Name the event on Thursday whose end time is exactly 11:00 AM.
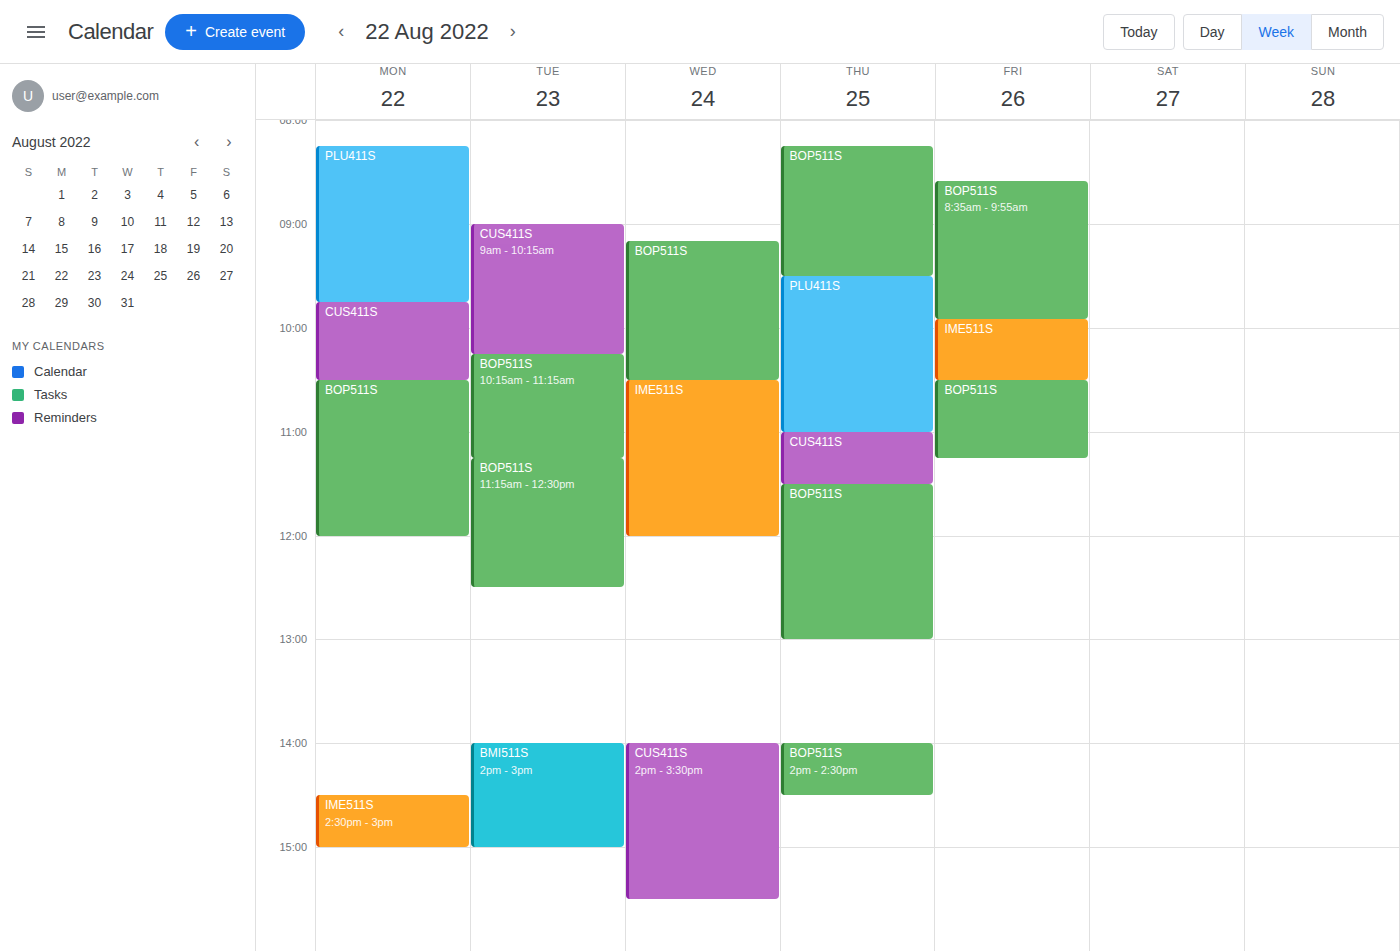
"PLU411S"